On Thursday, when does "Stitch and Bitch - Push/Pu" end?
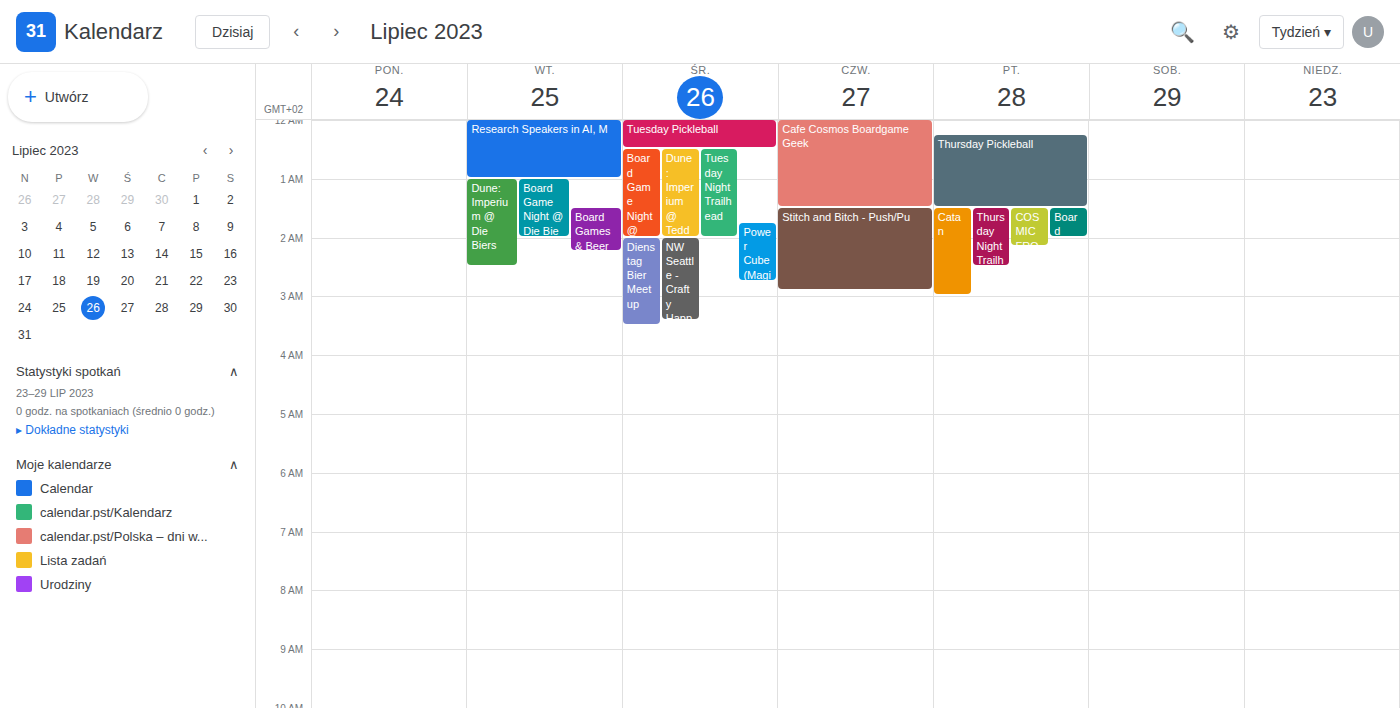
2:55 AM